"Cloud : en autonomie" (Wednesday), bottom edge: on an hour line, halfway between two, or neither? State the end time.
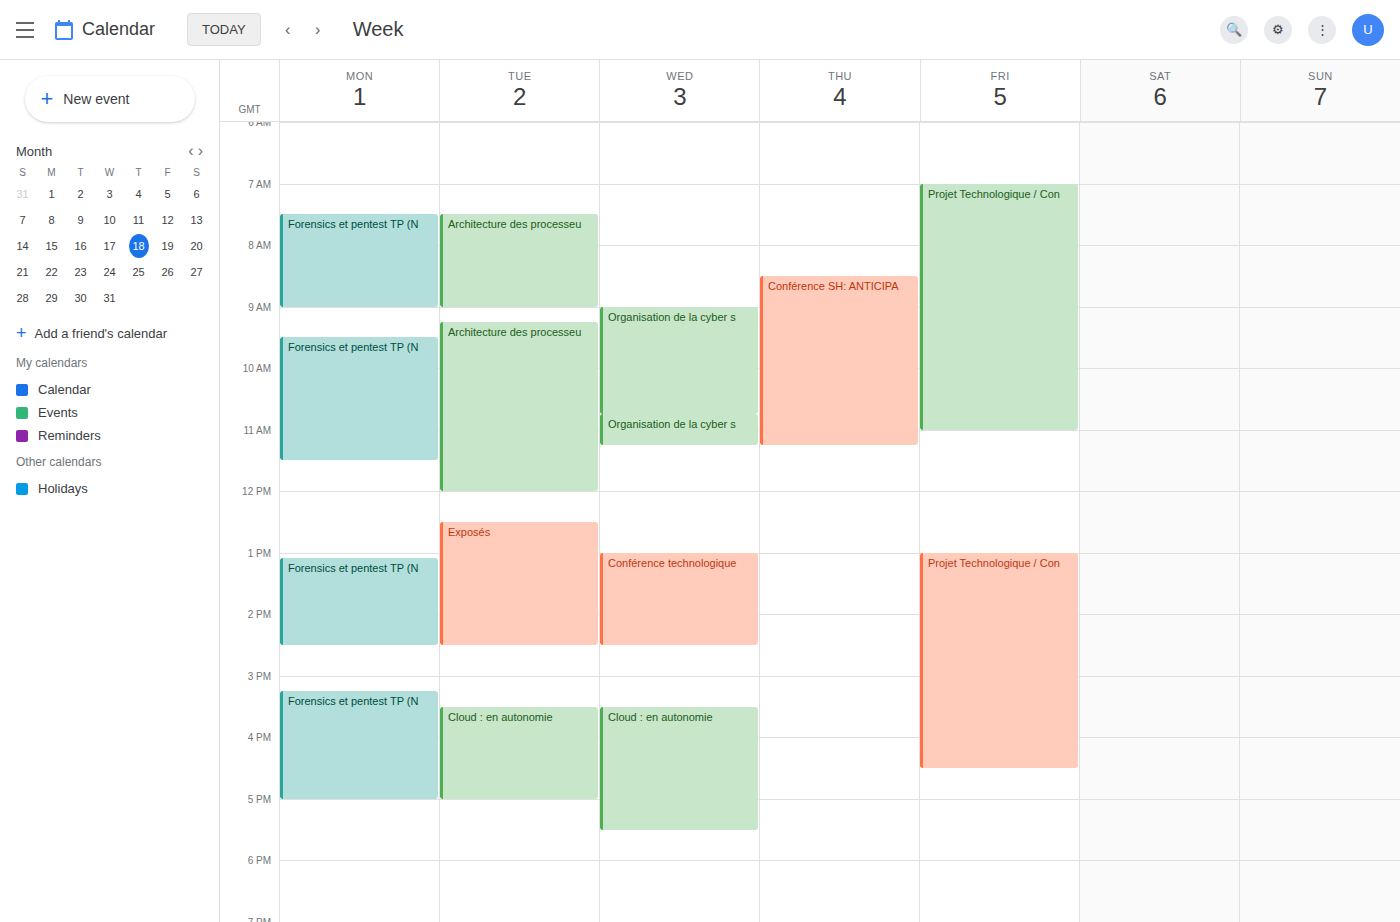
17:30 -- halfway between the 17:00 and 18:00 lines.